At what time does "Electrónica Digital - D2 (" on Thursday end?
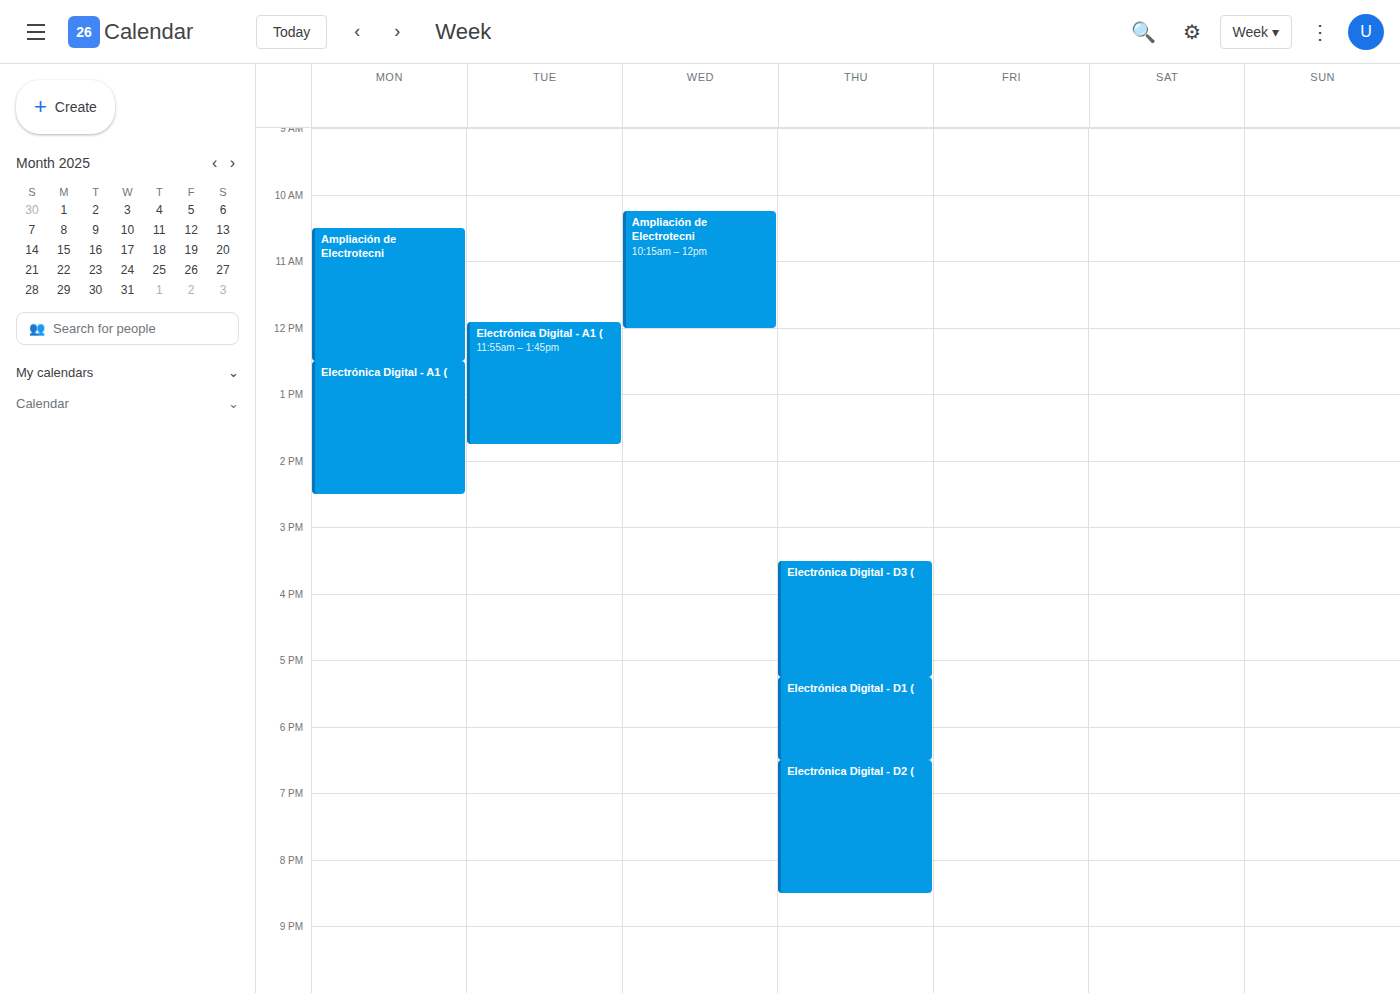
20:30